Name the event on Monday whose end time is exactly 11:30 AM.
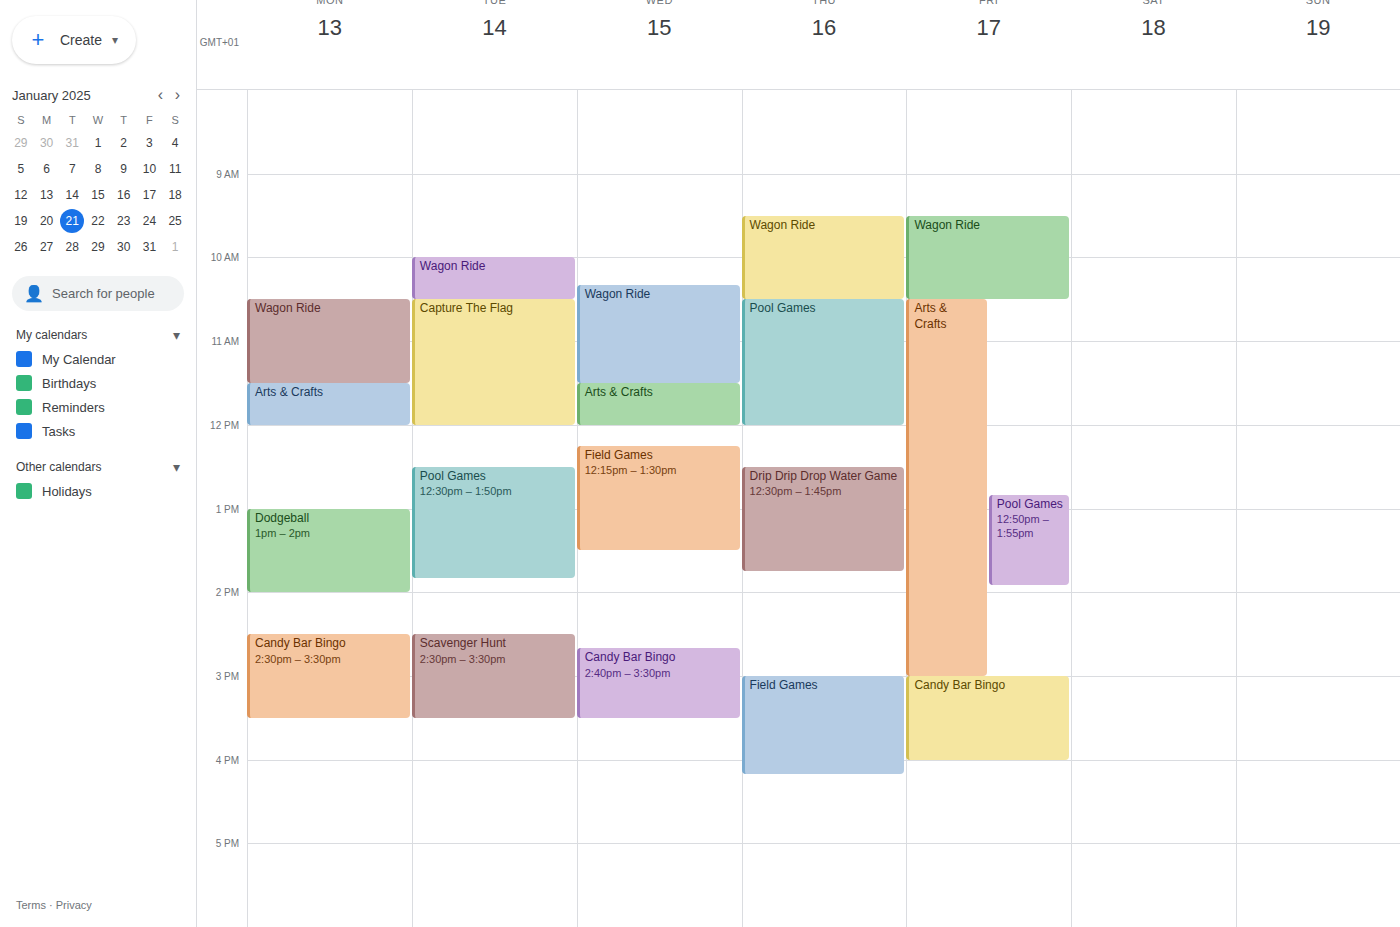
"Wagon Ride"